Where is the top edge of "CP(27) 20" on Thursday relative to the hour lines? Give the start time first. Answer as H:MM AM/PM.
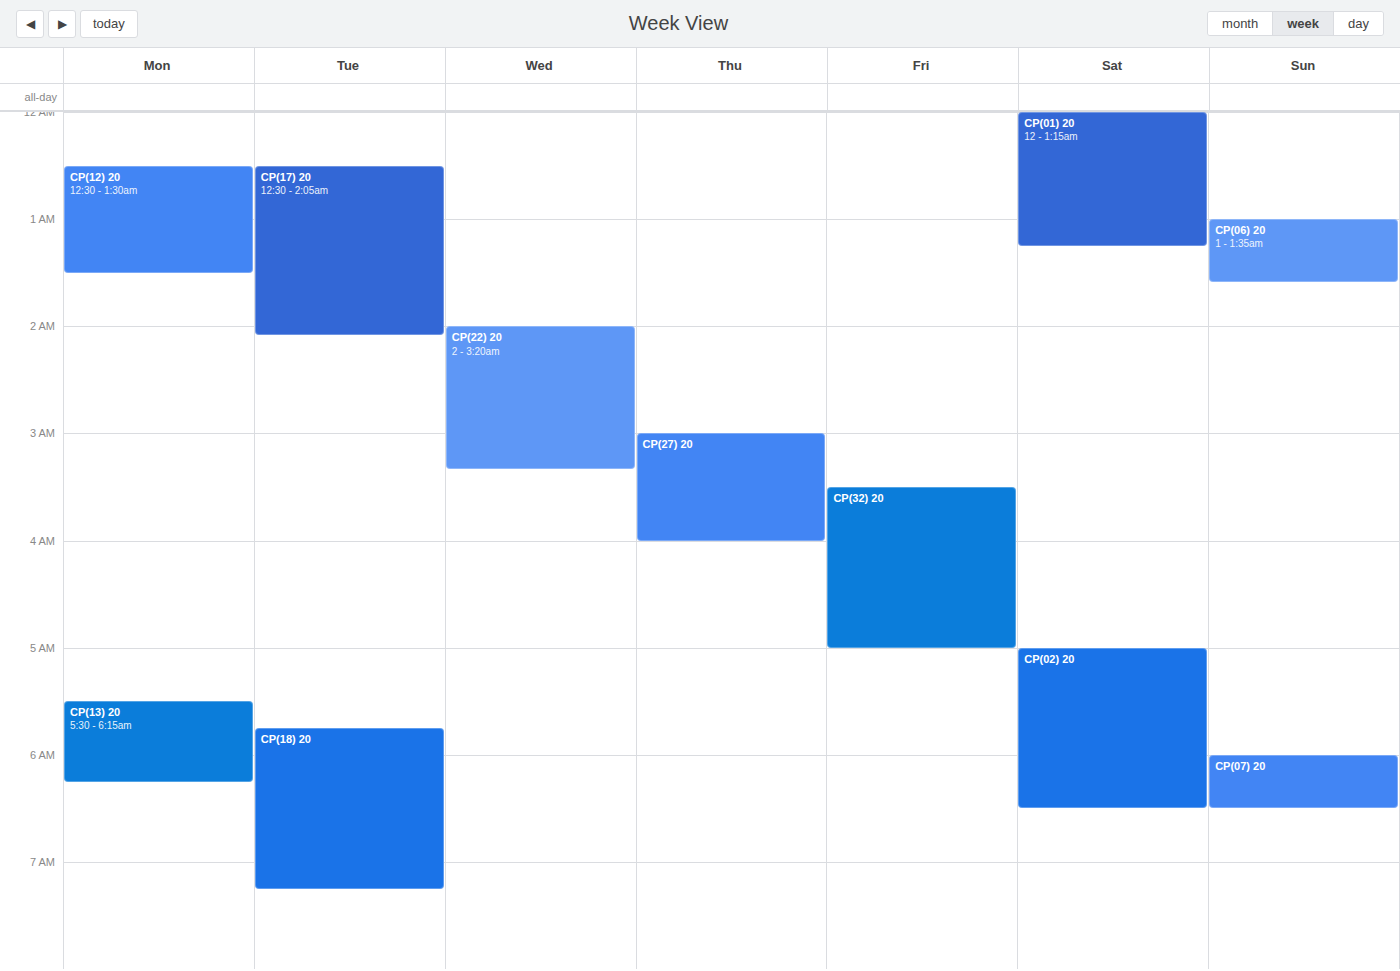
3:00 AM -- exactly on the 3 AM line.